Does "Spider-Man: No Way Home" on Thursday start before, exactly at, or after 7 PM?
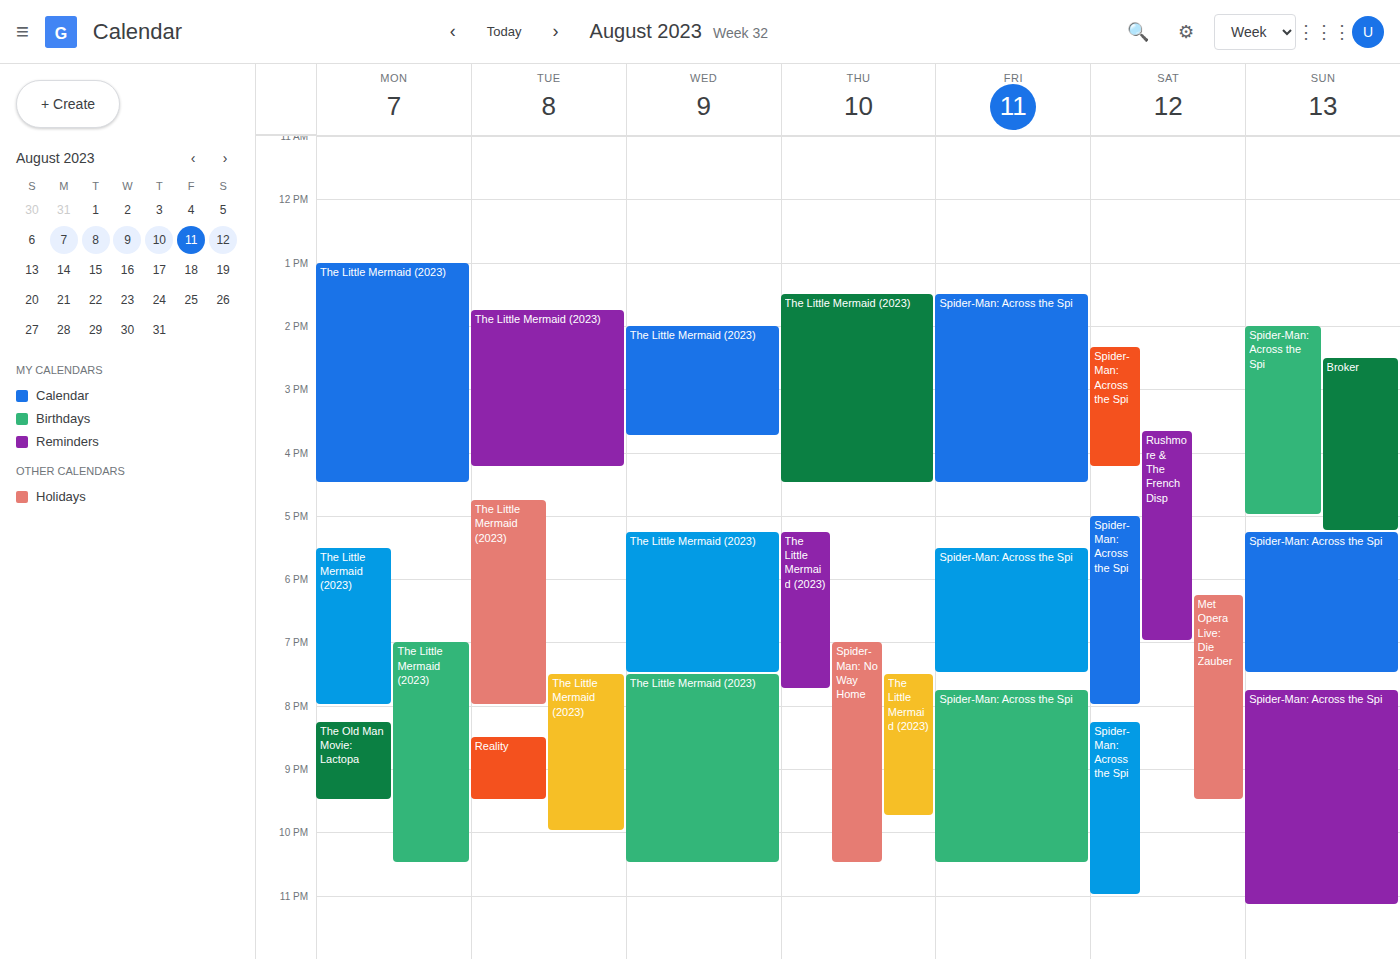
7:00 PM -- exactly at 7 PM, on the 7 PM line.